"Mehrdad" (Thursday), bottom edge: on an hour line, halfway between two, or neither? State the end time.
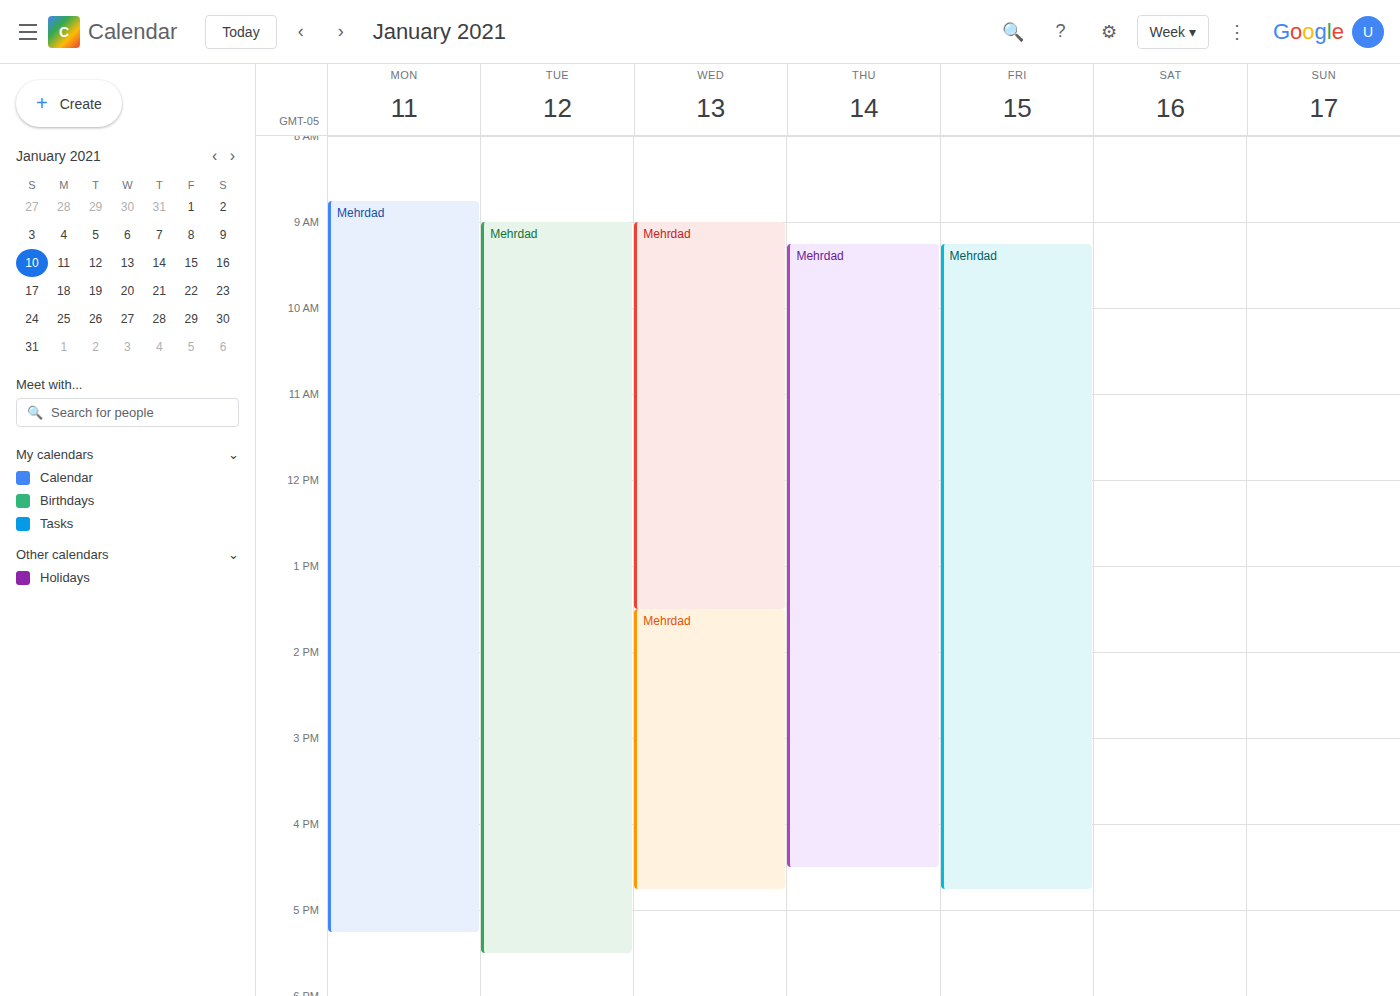
4:30 PM -- halfway between the 4 PM and 5 PM lines.